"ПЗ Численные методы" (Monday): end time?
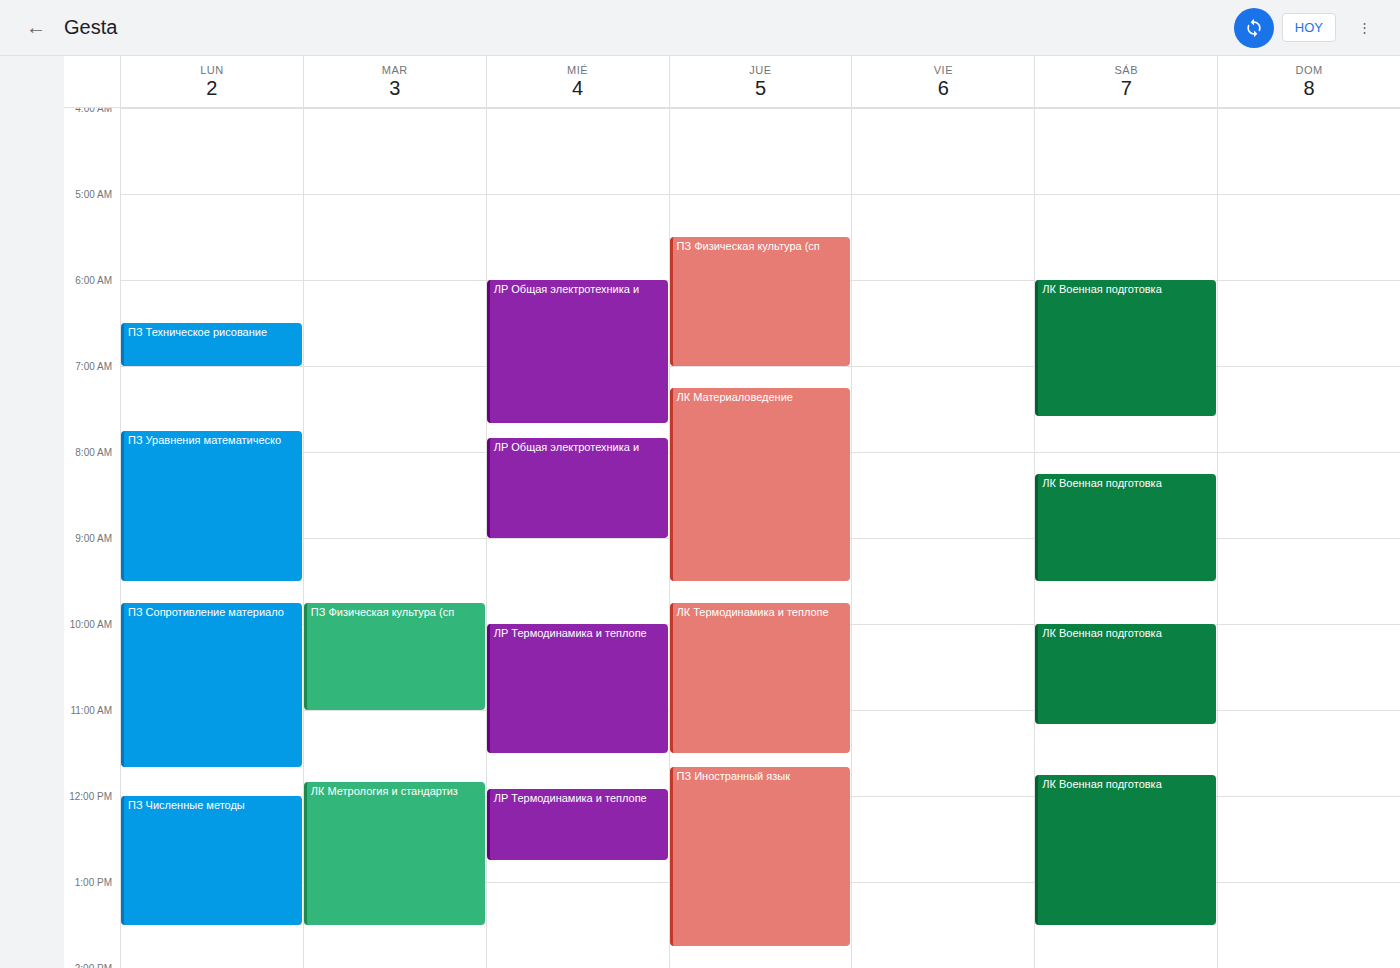
1:30 PM